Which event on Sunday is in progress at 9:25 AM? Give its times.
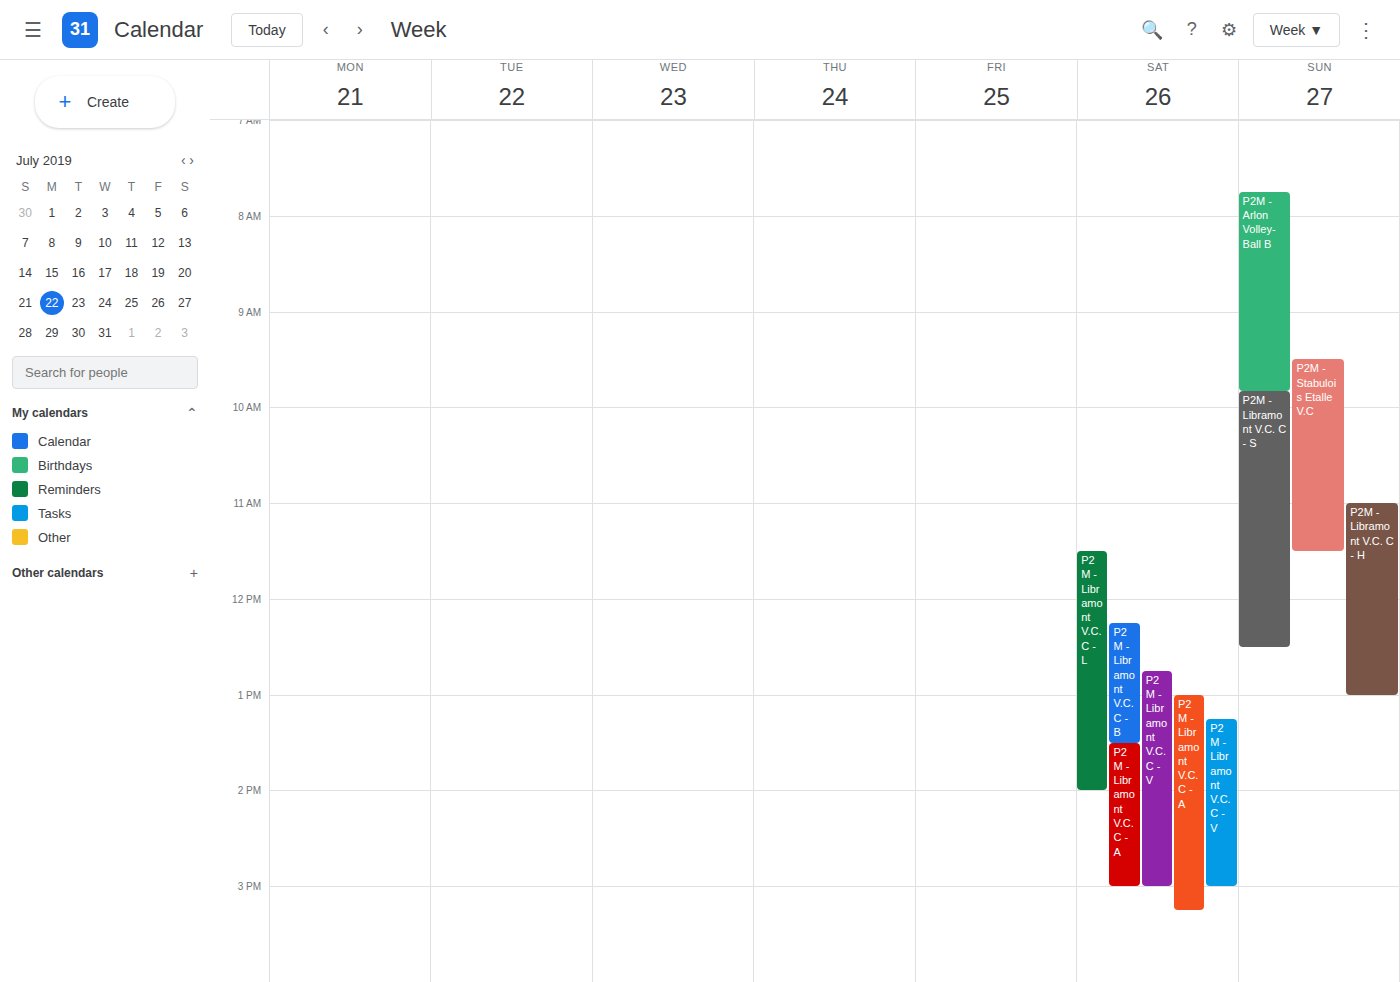
"P2M - Arlon Volley-Ball B", 7:45 AM to 9:50 AM